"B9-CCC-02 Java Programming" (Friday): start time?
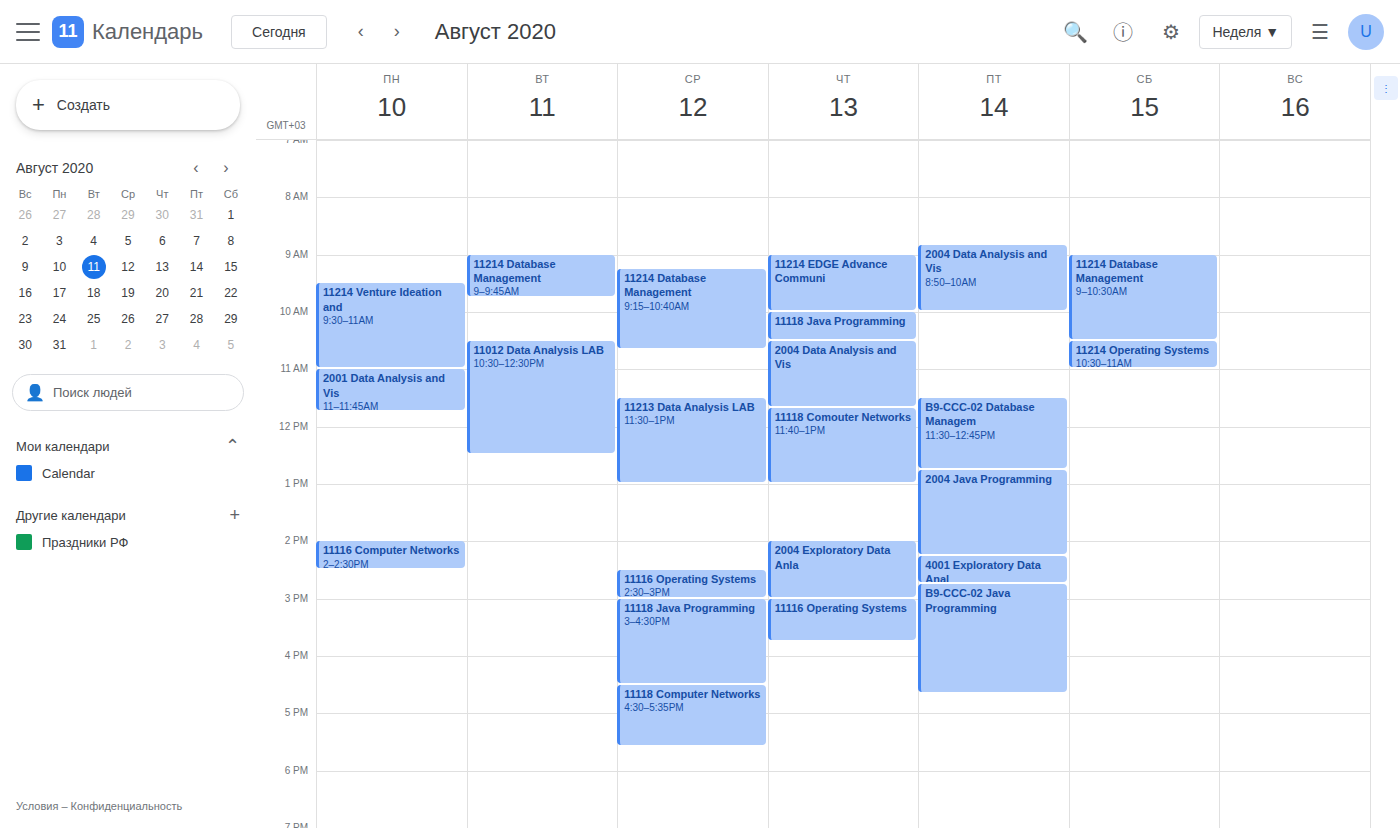
14:45